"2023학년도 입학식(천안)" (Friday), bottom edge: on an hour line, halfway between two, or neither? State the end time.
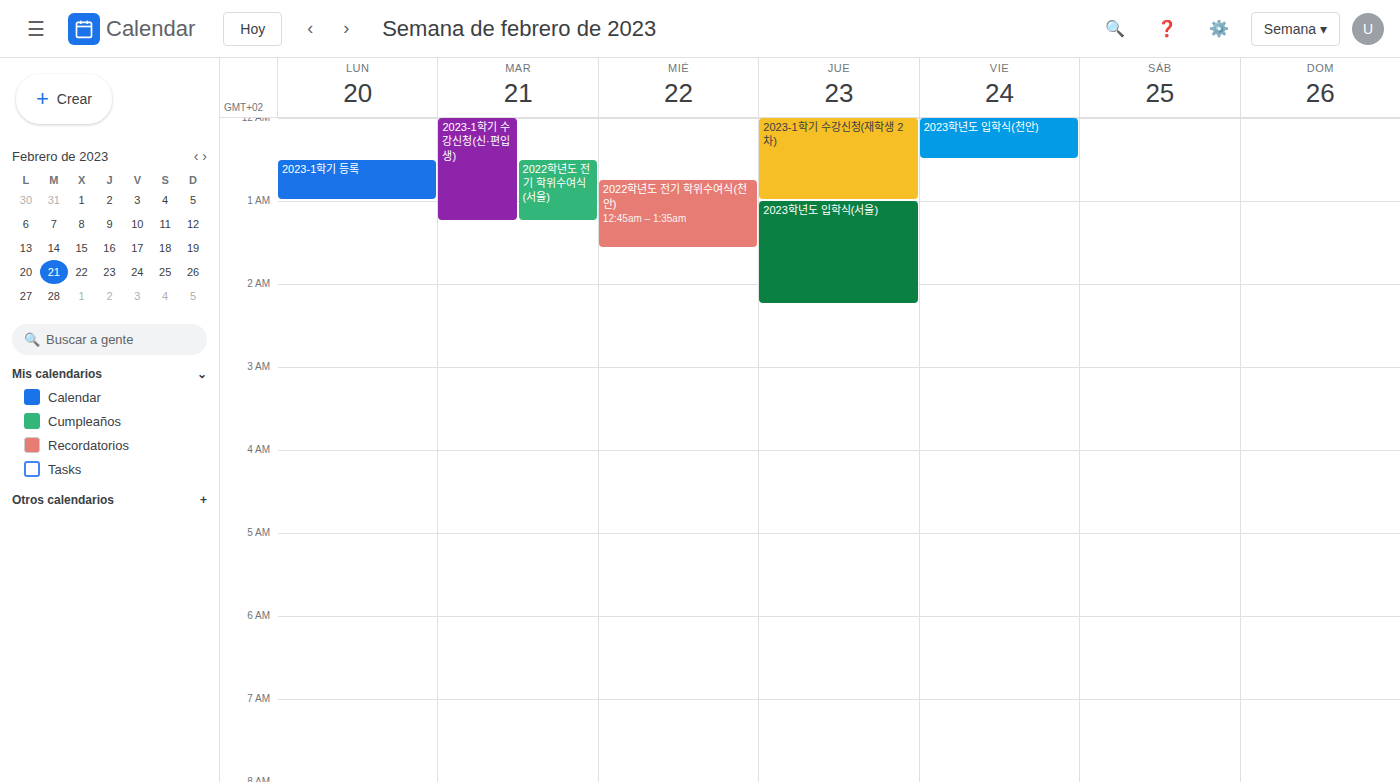
12:30 AM -- halfway between the 12 AM and 1 AM lines.